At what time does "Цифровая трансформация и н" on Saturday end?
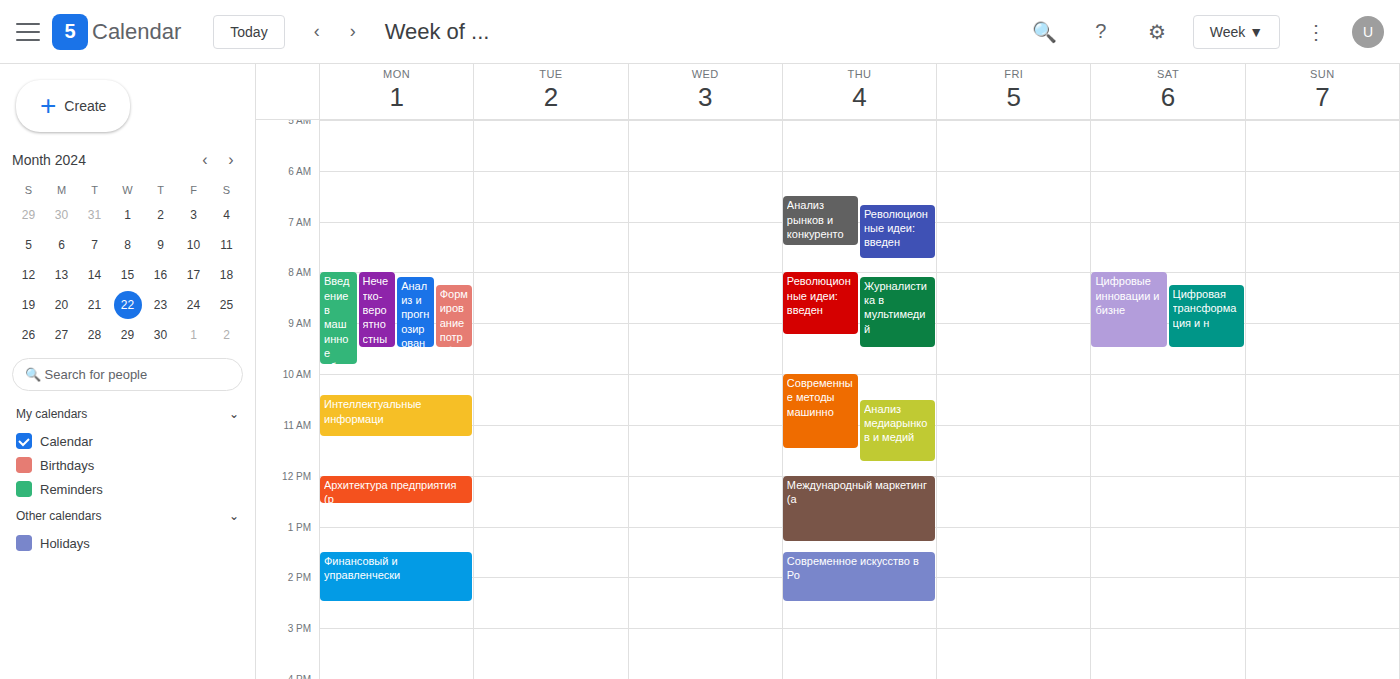
9:30 AM